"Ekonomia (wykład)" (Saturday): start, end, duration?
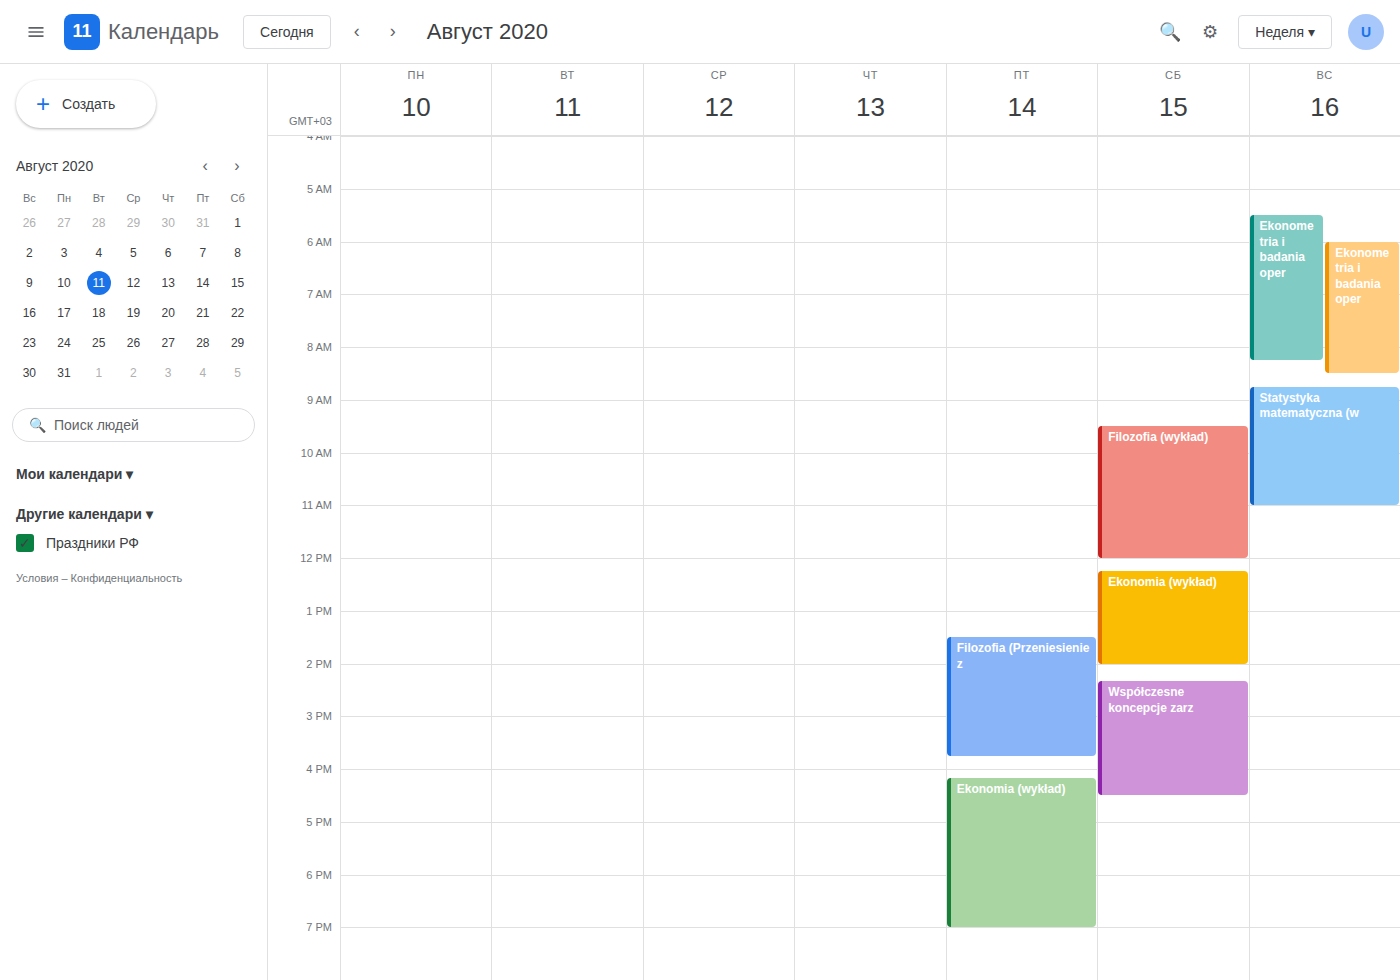
12:15 PM to 2:00 PM, 1 hour 45 minutes